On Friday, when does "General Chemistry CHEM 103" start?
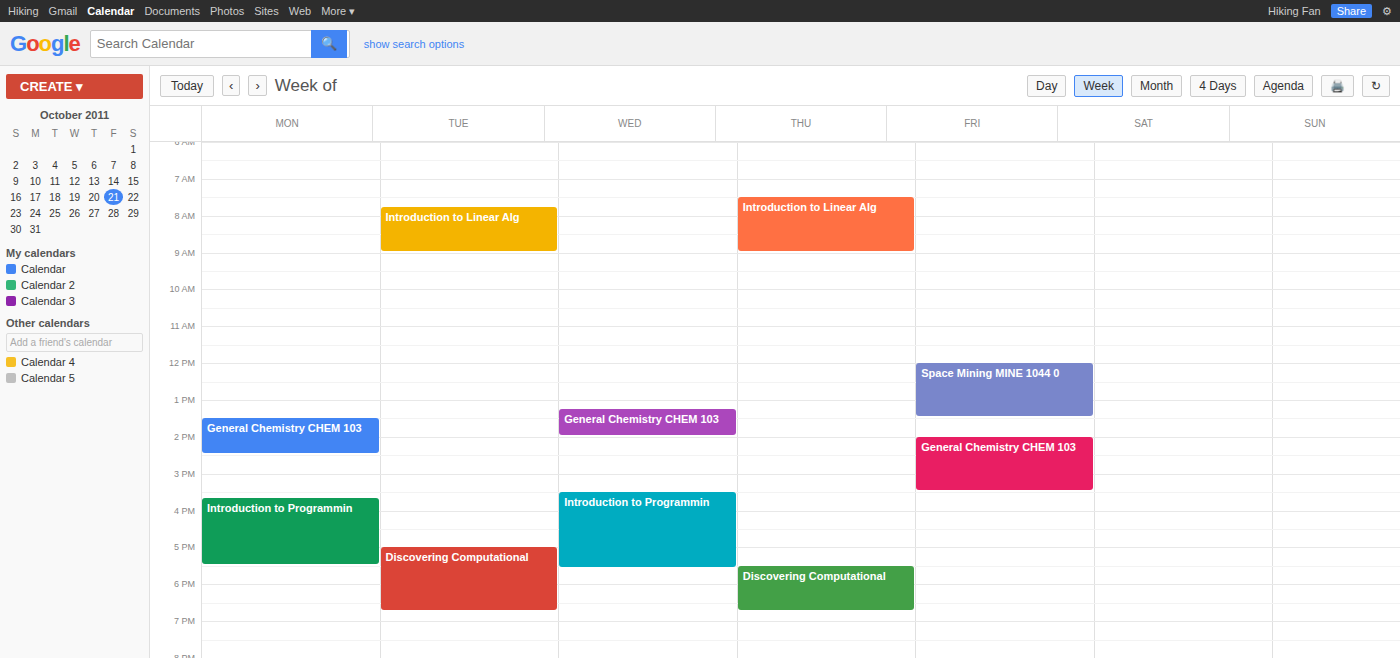
2:00 PM